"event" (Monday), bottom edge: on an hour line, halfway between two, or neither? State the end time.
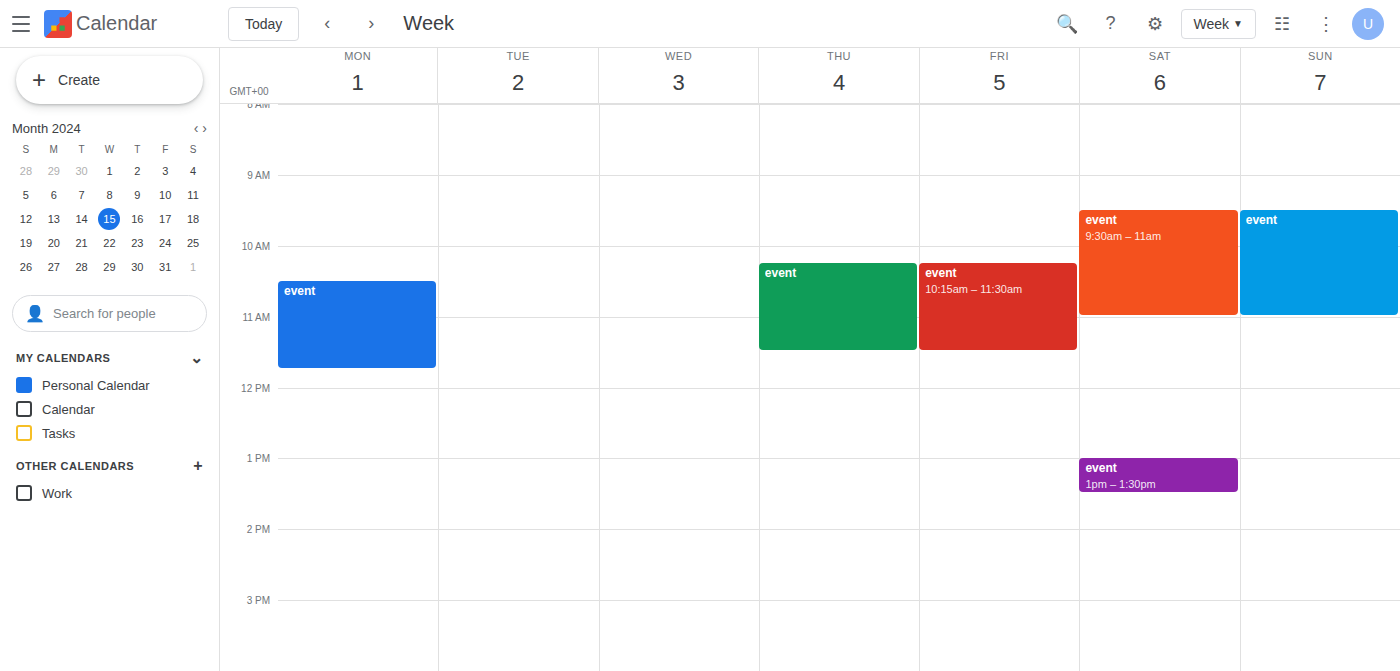
11:45 -- neither: three quarters of the way from the 11:00 line to the 12:00 line.